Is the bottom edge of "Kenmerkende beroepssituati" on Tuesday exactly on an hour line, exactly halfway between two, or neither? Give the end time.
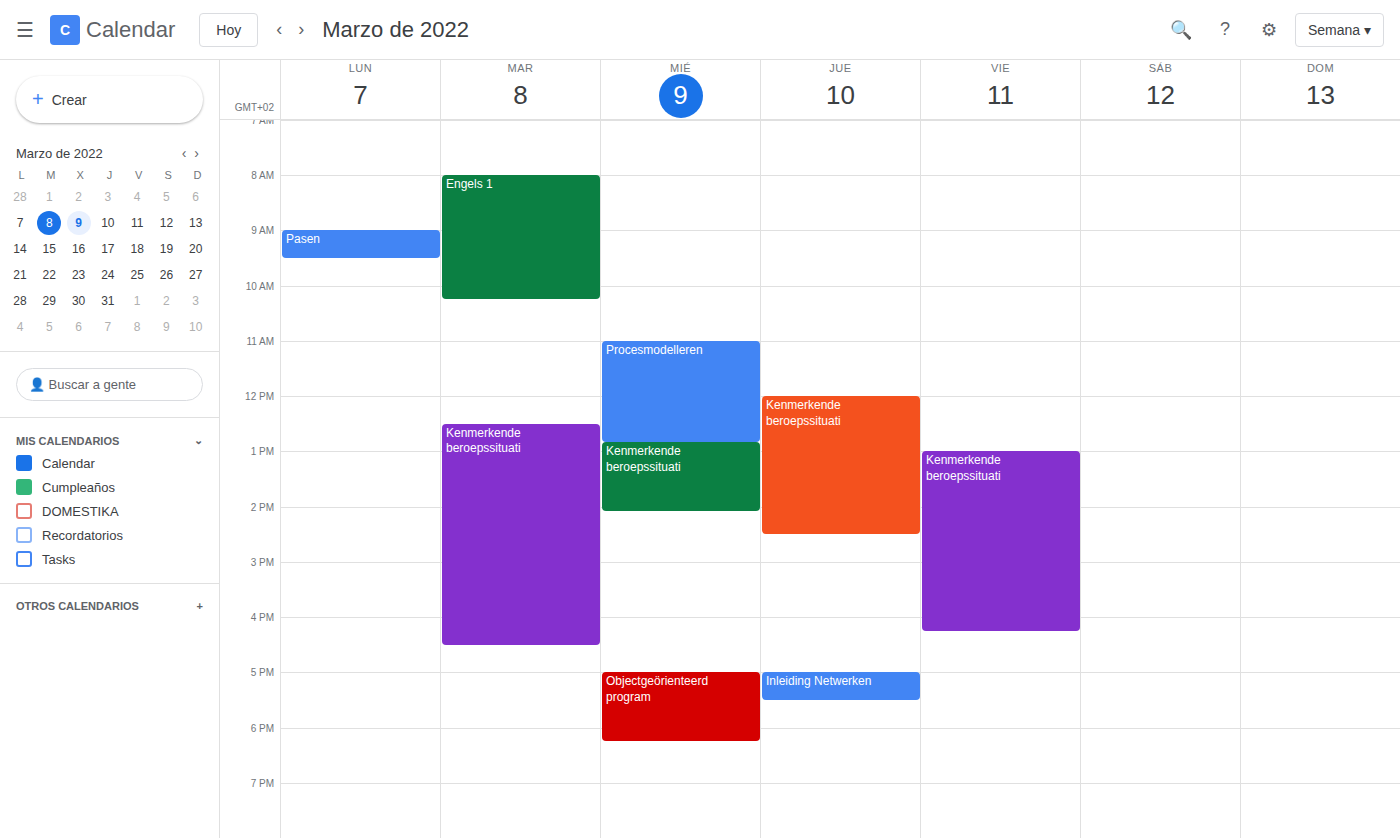
4:30 PM -- halfway between the 4 PM and 5 PM lines.